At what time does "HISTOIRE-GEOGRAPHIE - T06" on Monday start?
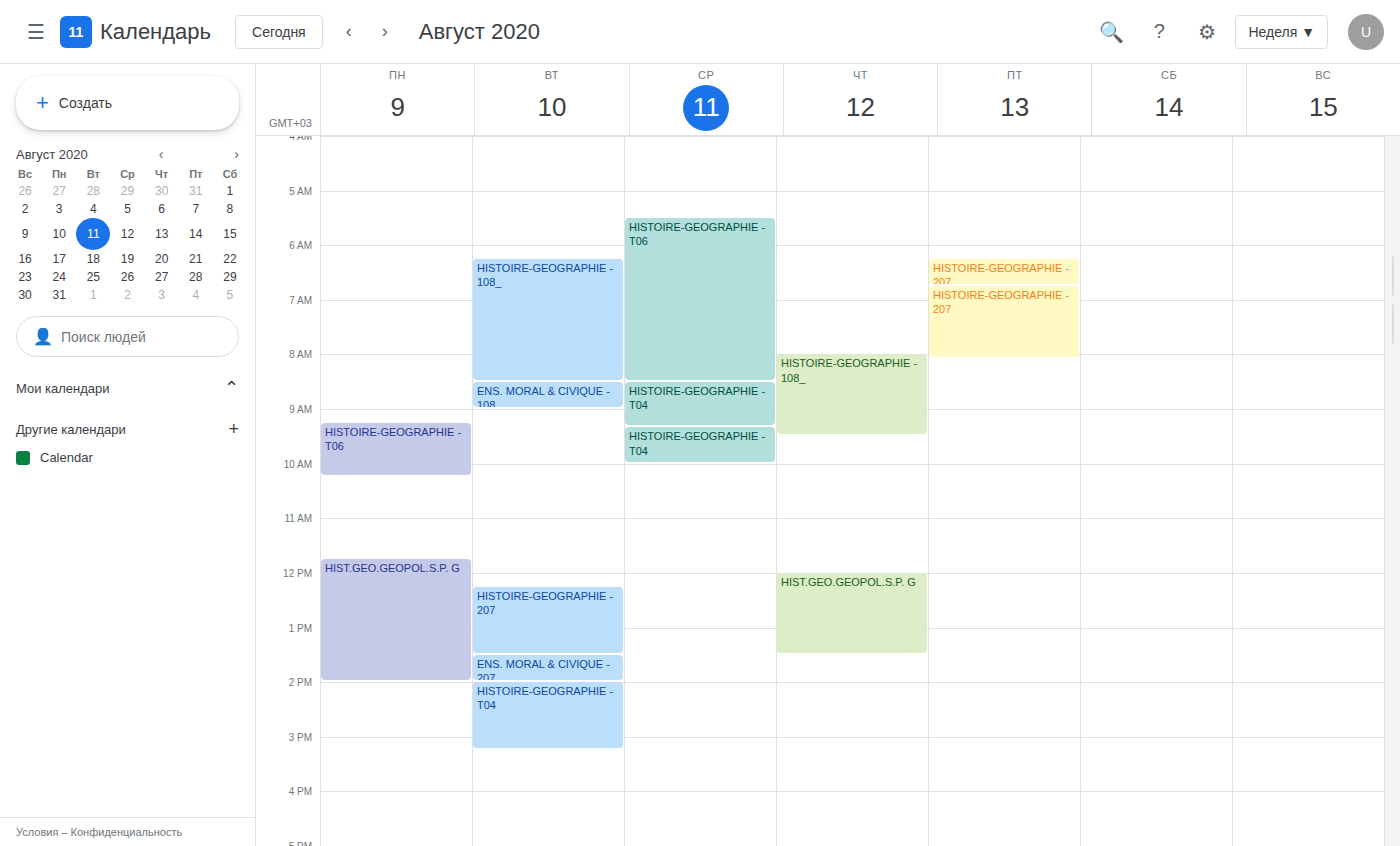
9:15 AM